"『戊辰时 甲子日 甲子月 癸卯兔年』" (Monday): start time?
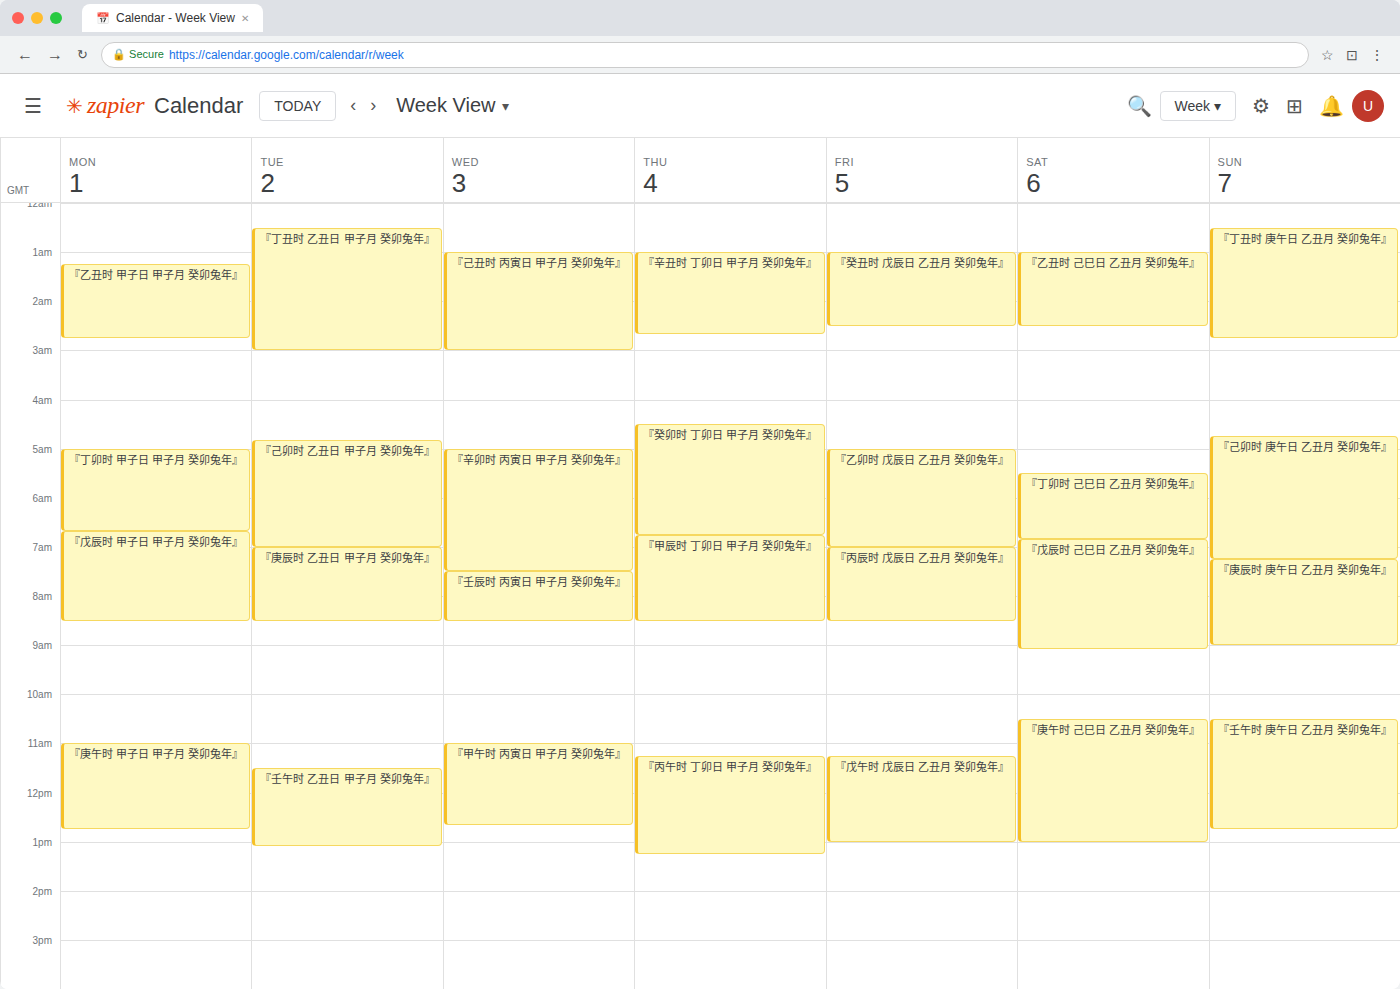
6:40 AM